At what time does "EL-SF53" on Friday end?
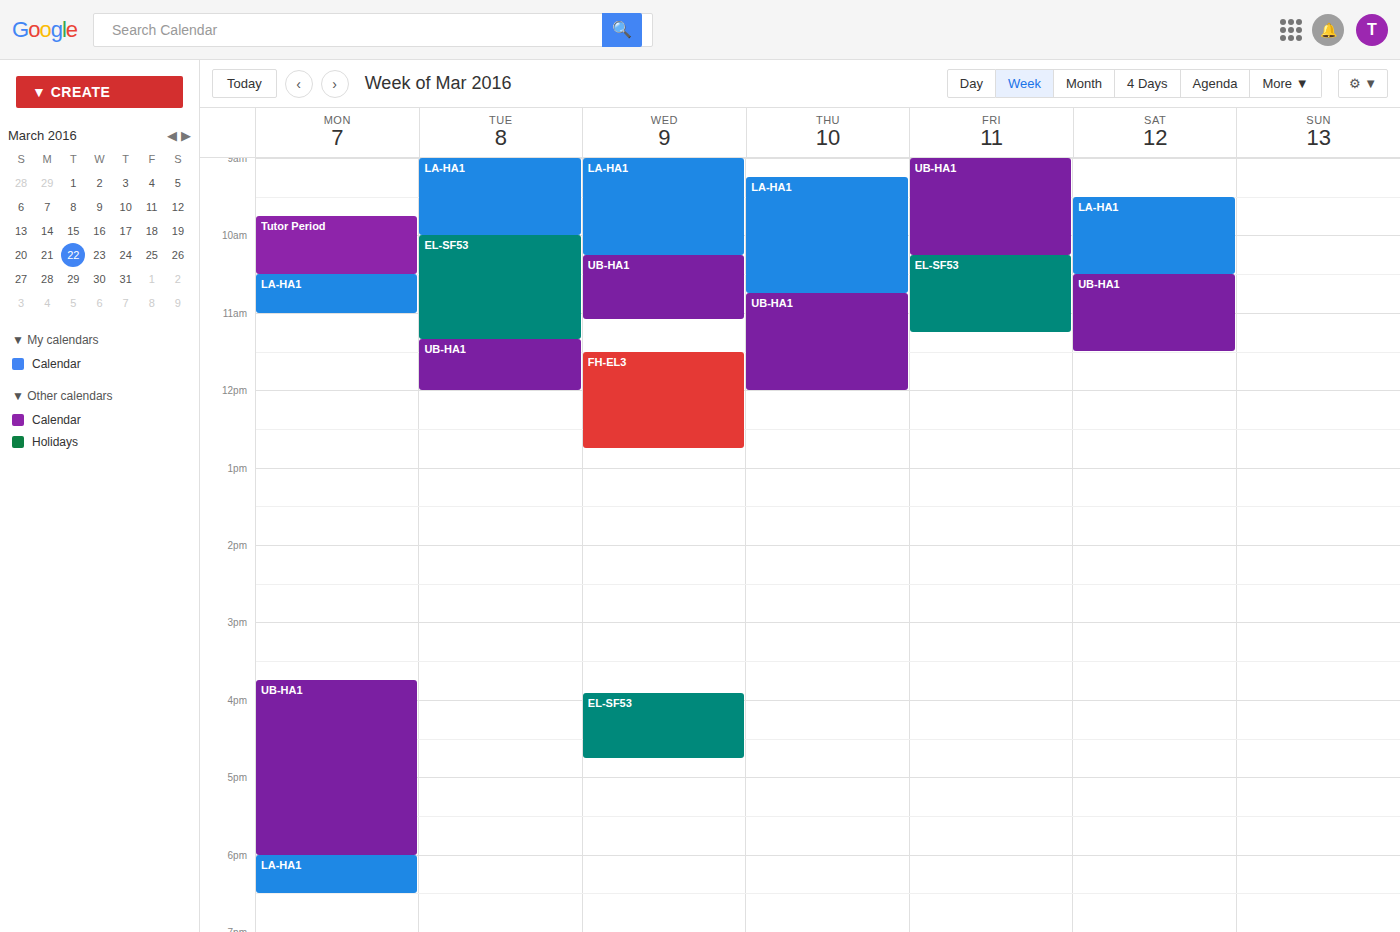
11:15 AM